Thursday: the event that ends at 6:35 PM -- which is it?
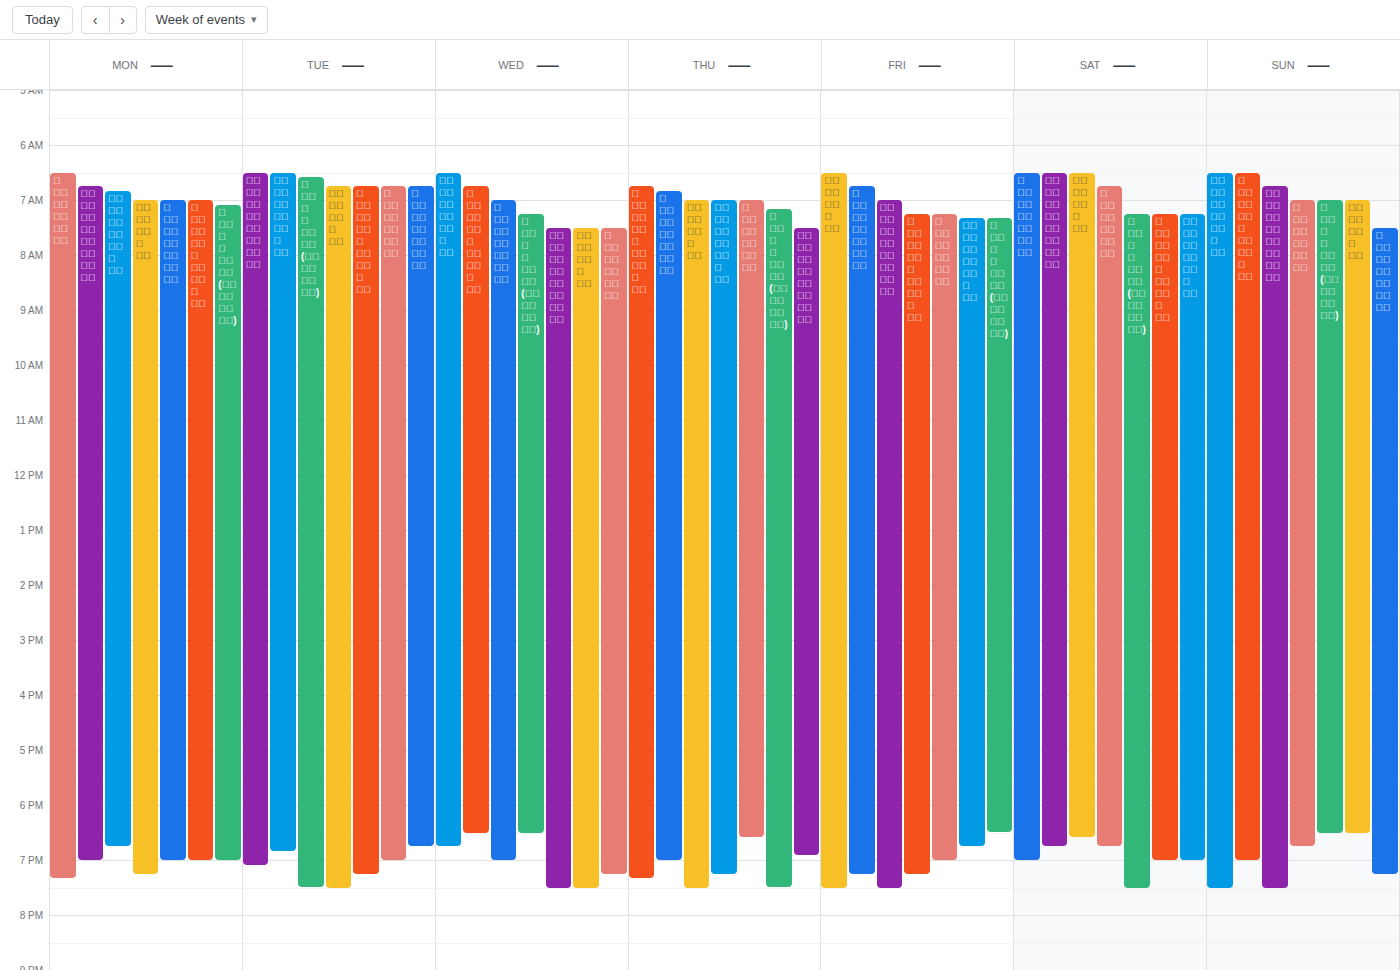
"சஷ்டி விரதம்"